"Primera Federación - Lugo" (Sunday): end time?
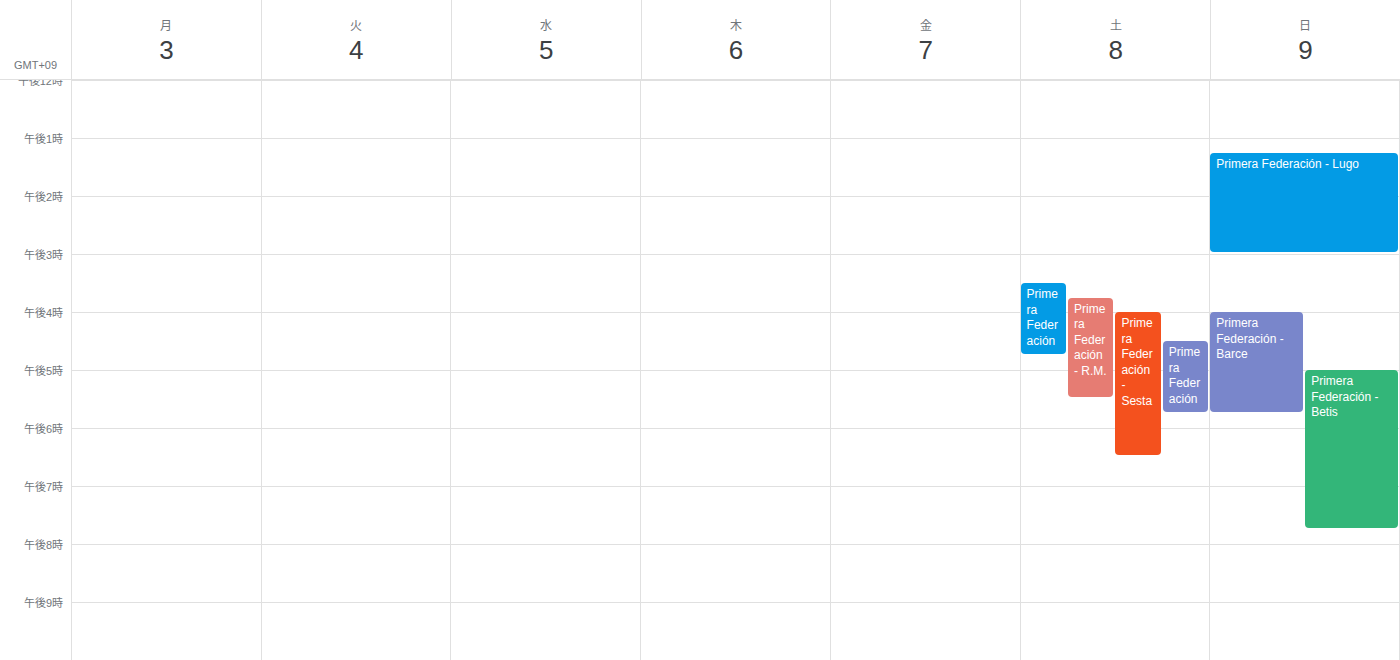
3:00 PM